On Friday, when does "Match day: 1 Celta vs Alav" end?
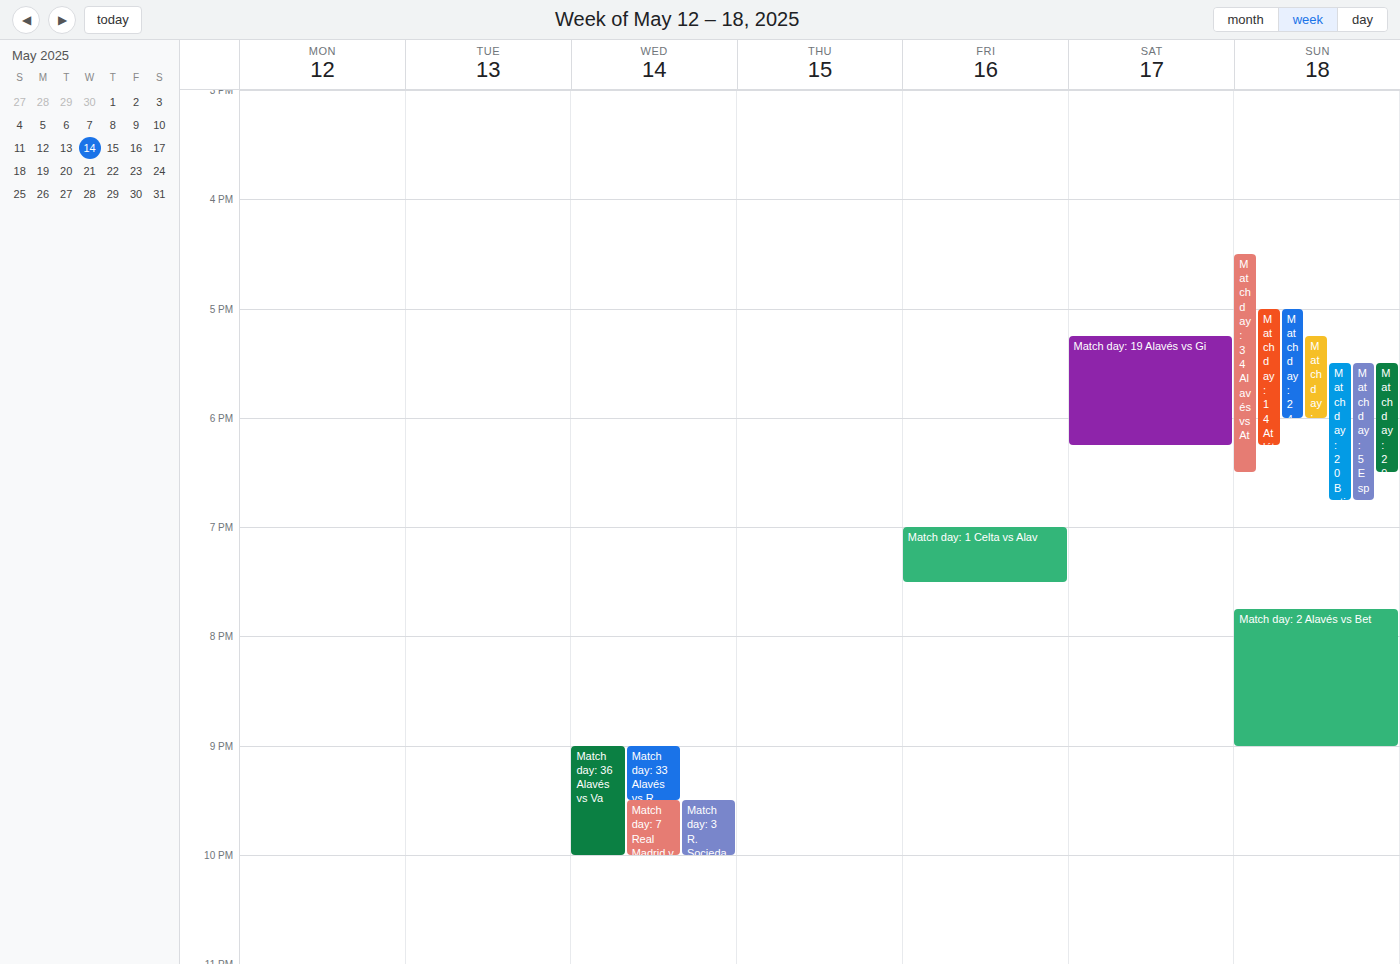
7:30 PM